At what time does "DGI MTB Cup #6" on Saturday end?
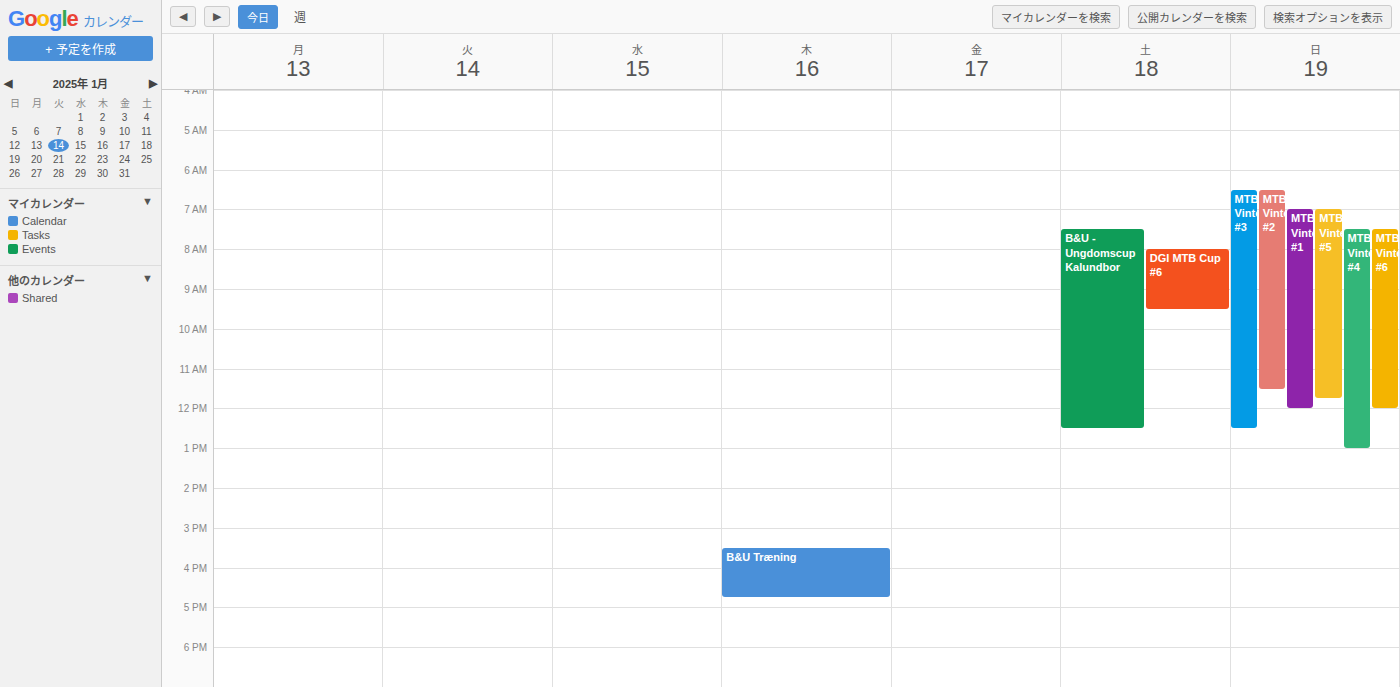
9:30 AM